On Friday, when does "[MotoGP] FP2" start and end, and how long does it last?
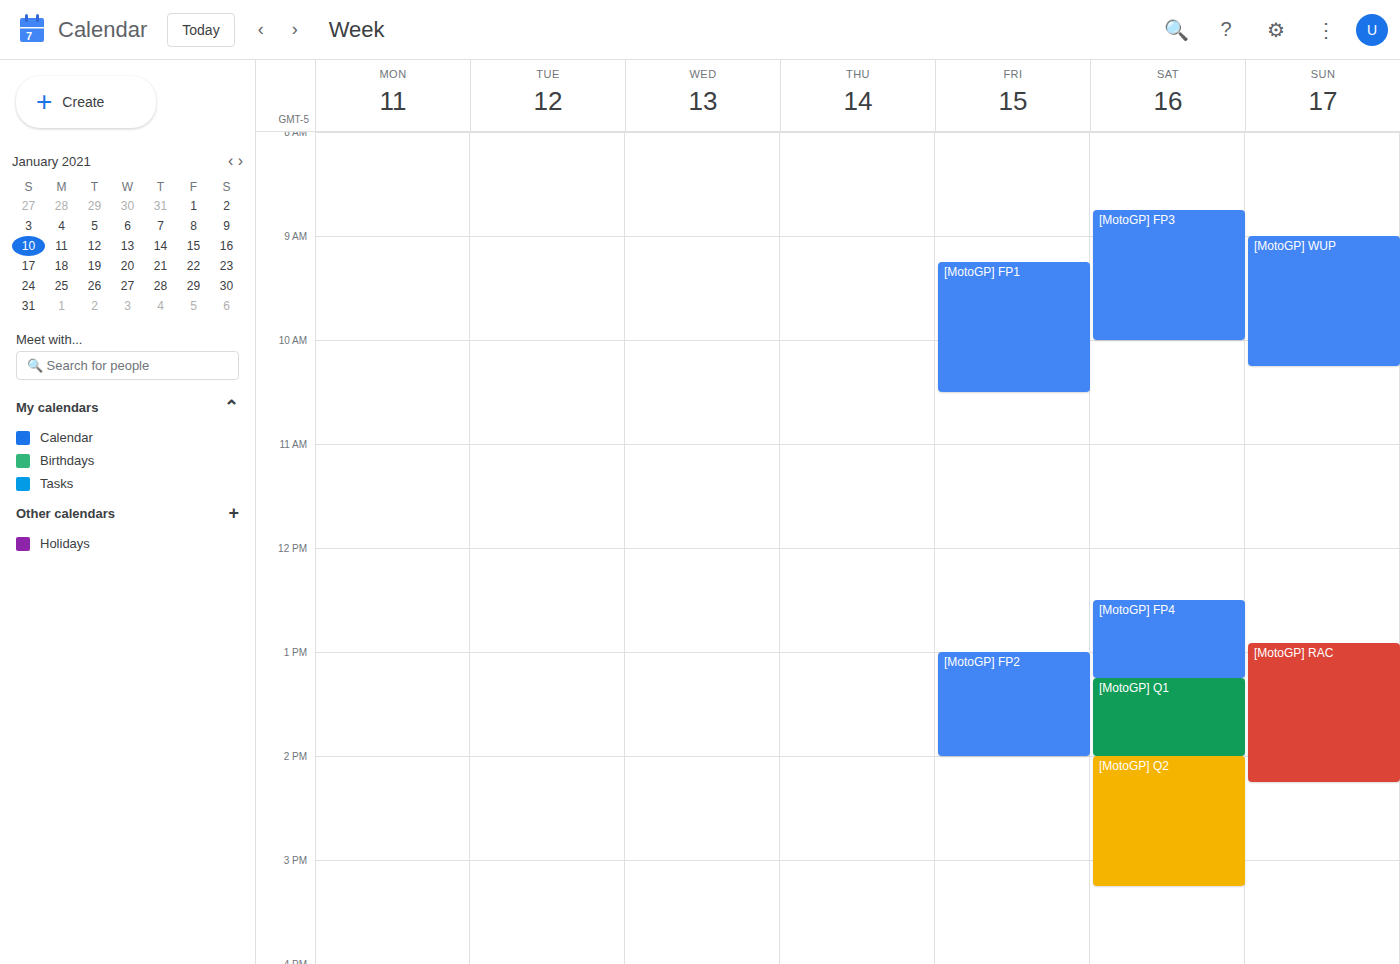
1:00 PM to 2:00 PM, 1 hour